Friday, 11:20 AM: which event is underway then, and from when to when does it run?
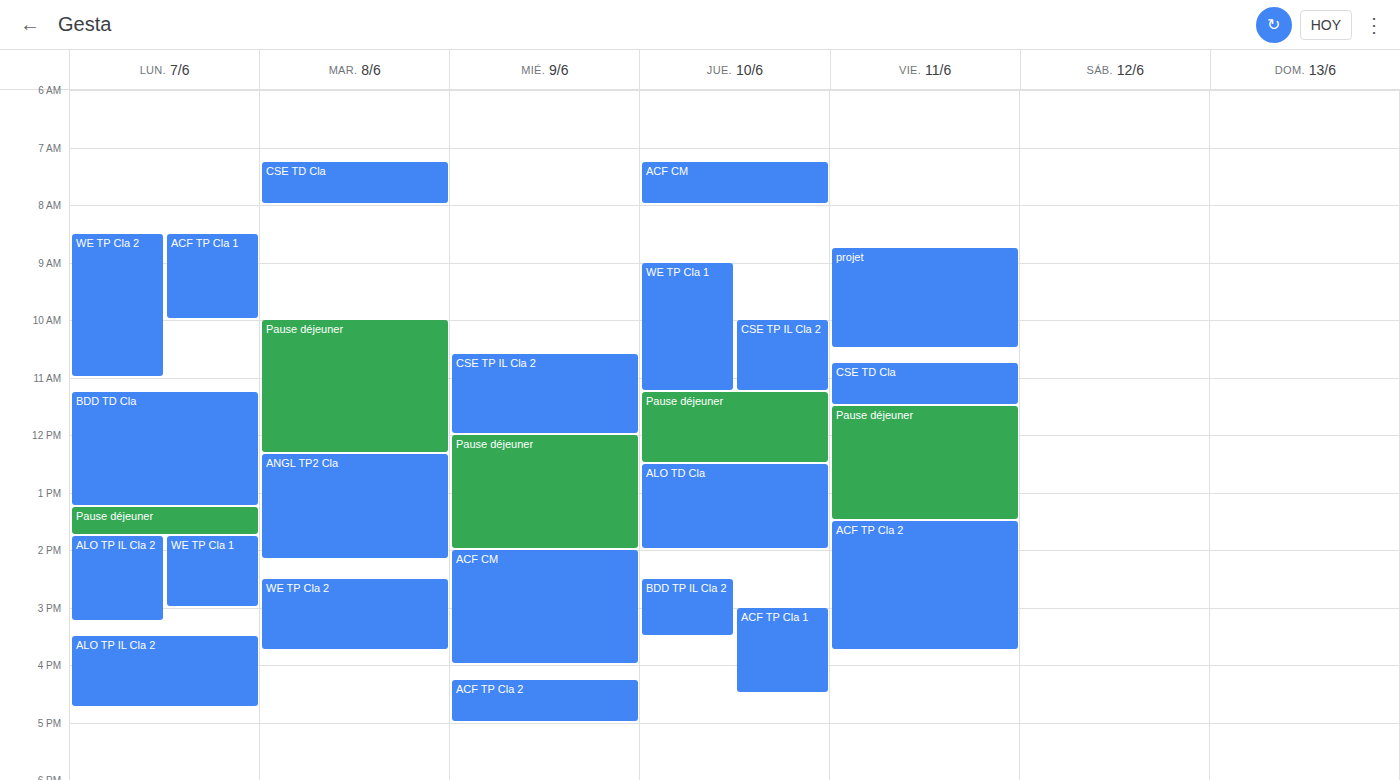
"CSE TD Cla", 10:45 AM to 11:30 AM